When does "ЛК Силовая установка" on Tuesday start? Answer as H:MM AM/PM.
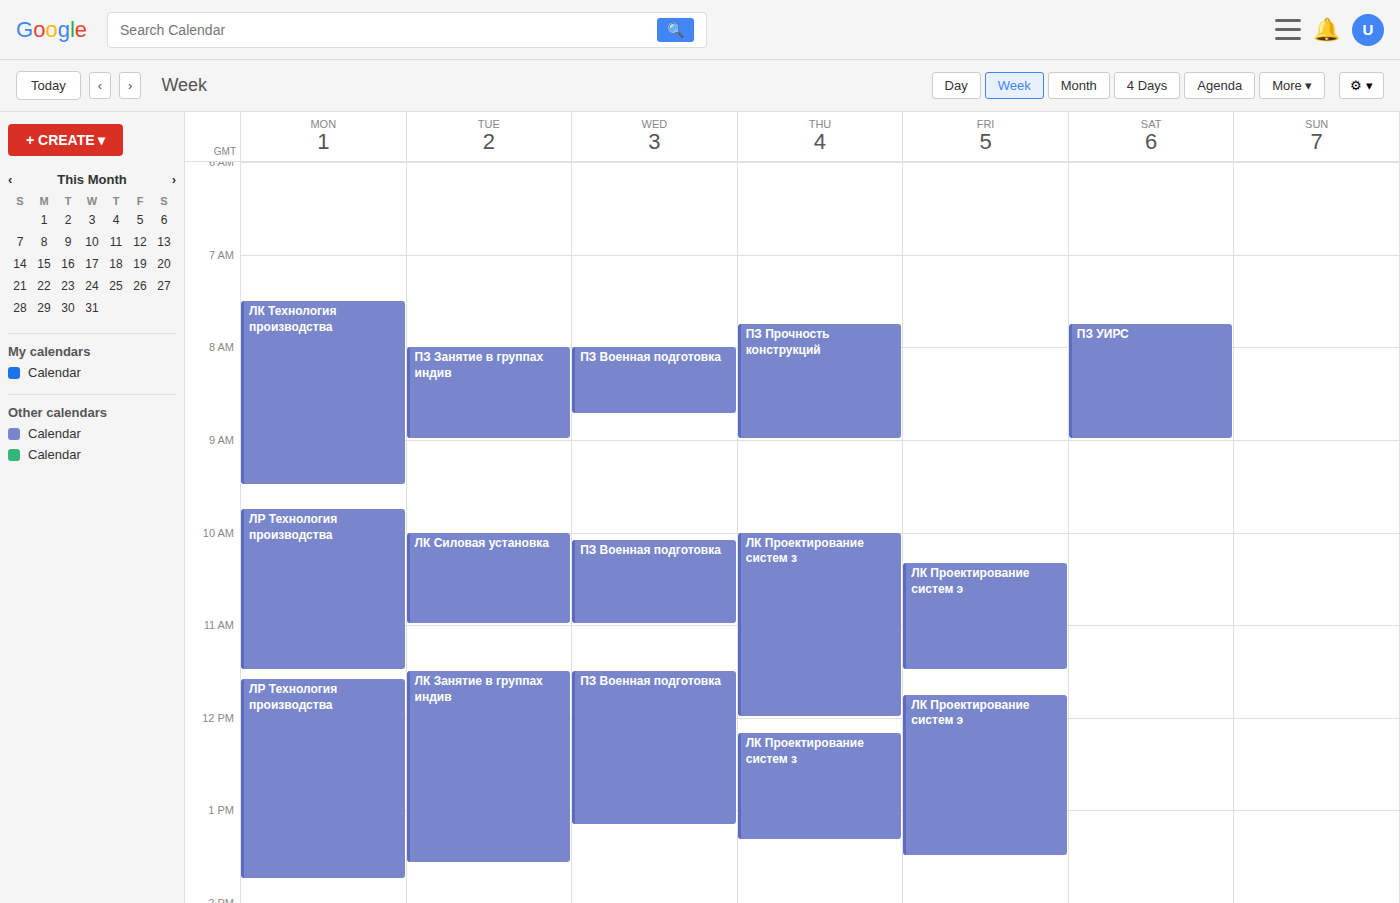
10:00 AM